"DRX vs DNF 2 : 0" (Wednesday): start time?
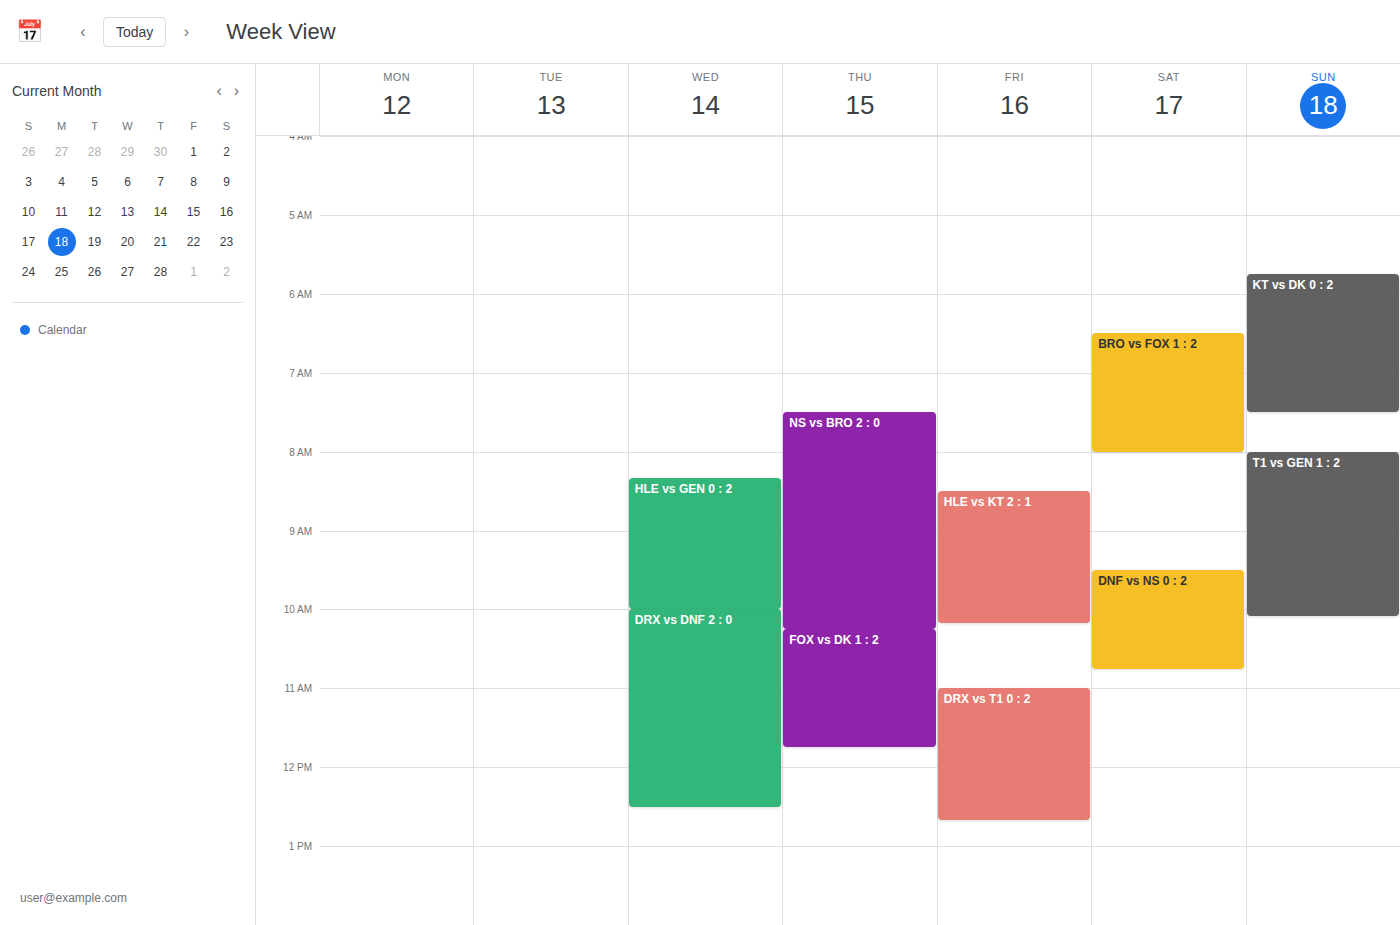
10:00 AM